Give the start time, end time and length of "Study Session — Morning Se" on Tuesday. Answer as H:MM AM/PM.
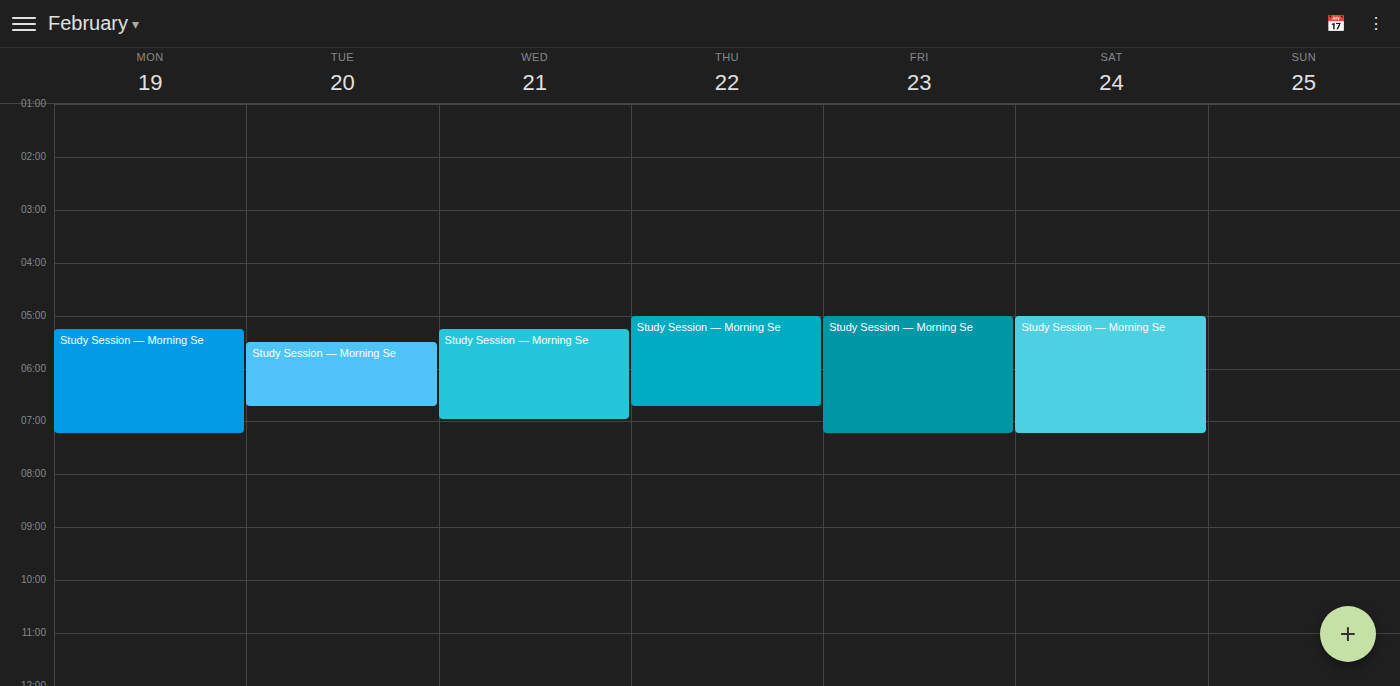
5:30 AM to 6:45 AM, 1 hour 15 minutes